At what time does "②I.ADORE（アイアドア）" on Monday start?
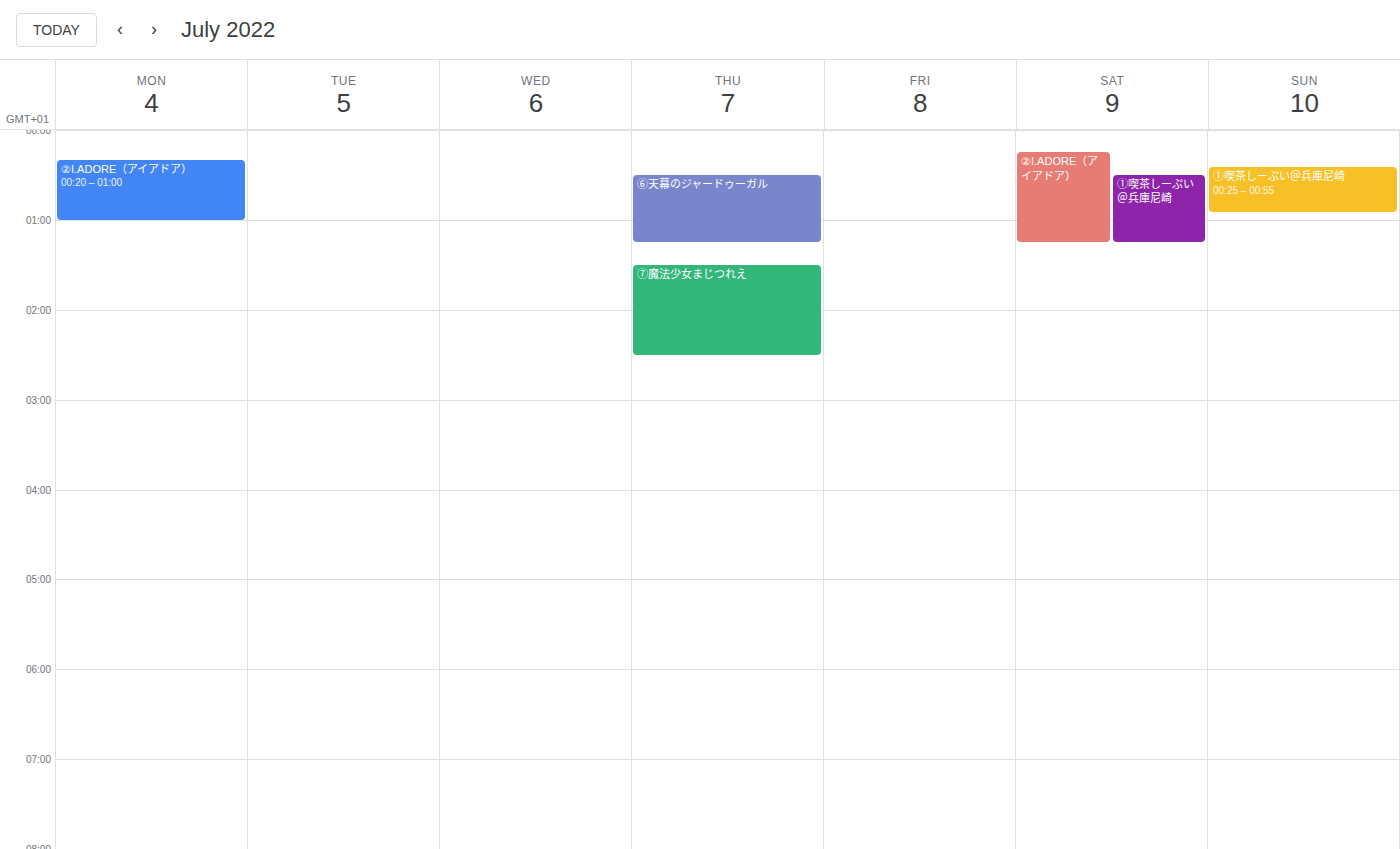
12:20 AM